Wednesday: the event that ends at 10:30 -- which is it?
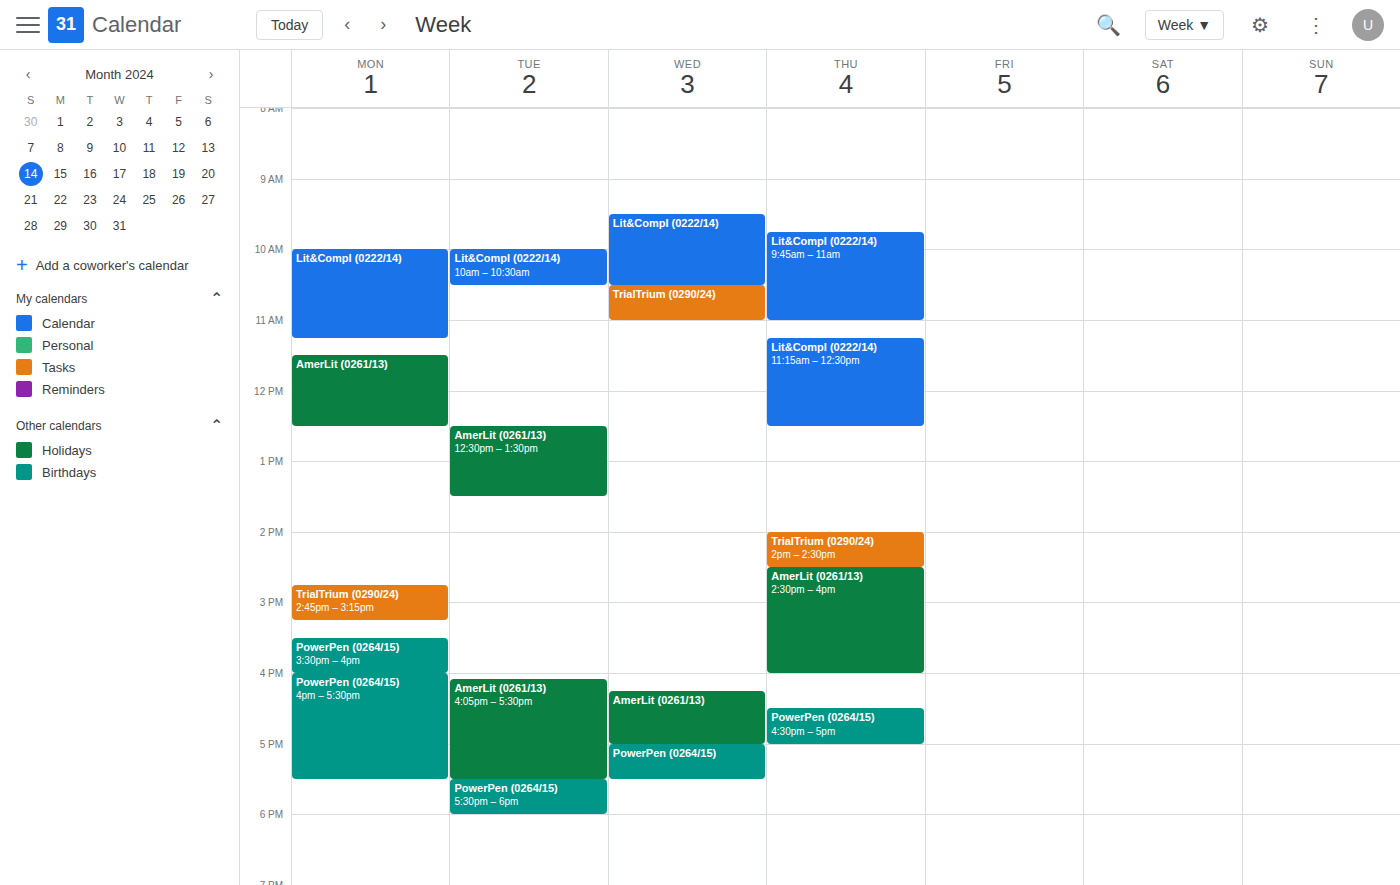
"Lit&CompI (0222/14)"